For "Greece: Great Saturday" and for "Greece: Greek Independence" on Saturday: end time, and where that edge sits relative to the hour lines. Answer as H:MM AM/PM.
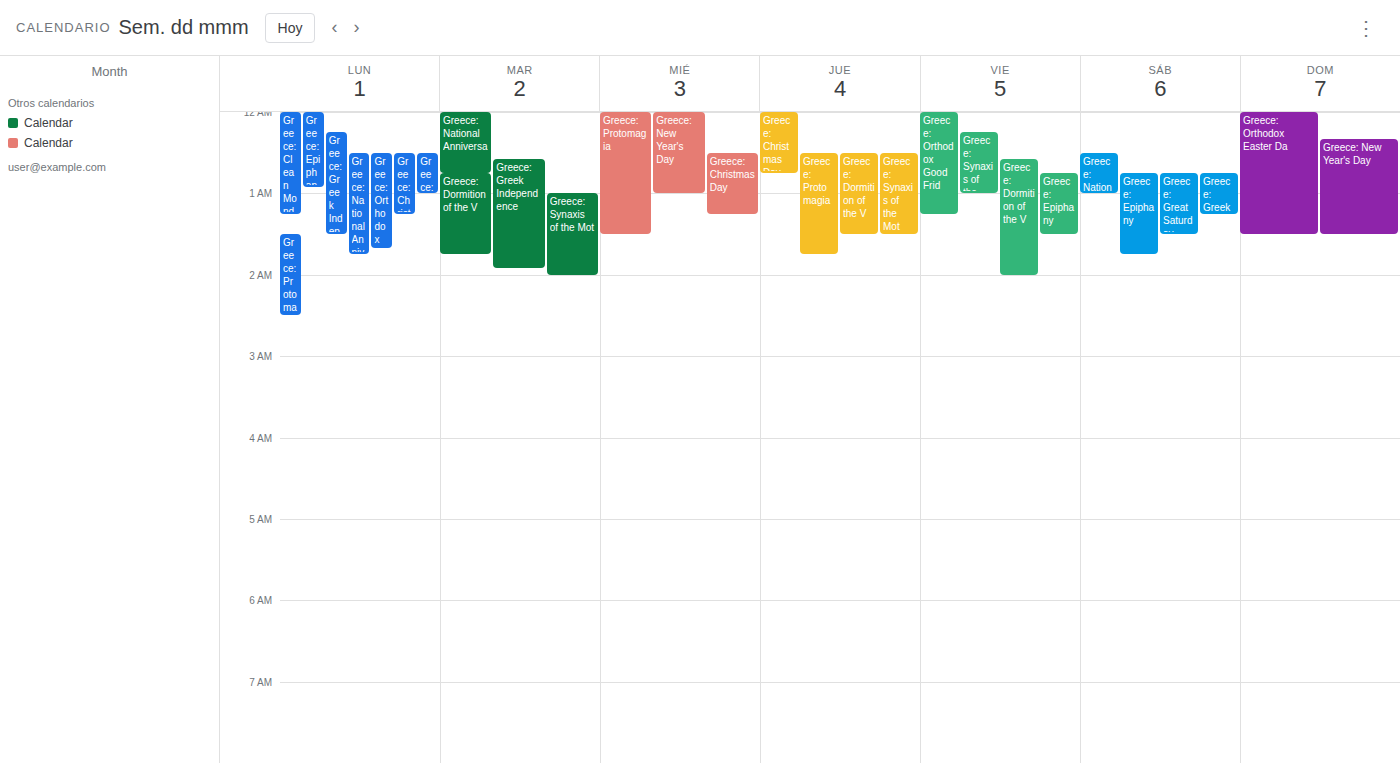
"Greece: Great Saturday": 1:30 AM, halfway between the 1 AM and 2 AM lines. "Greece: Greek Independence": 1:15 AM, neither: a quarter of the way from the 1 AM line to the 2 AM line.